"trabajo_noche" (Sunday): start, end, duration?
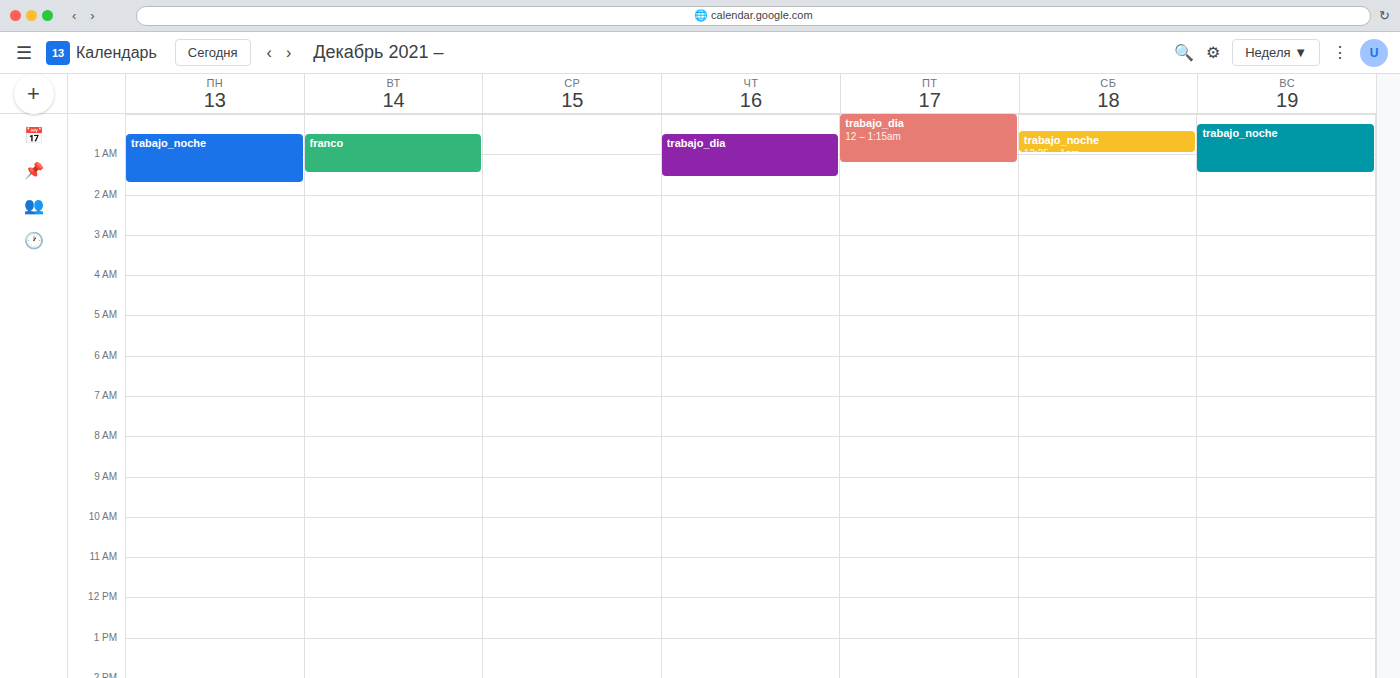
12:15 AM to 1:30 AM, 1 hour 15 minutes